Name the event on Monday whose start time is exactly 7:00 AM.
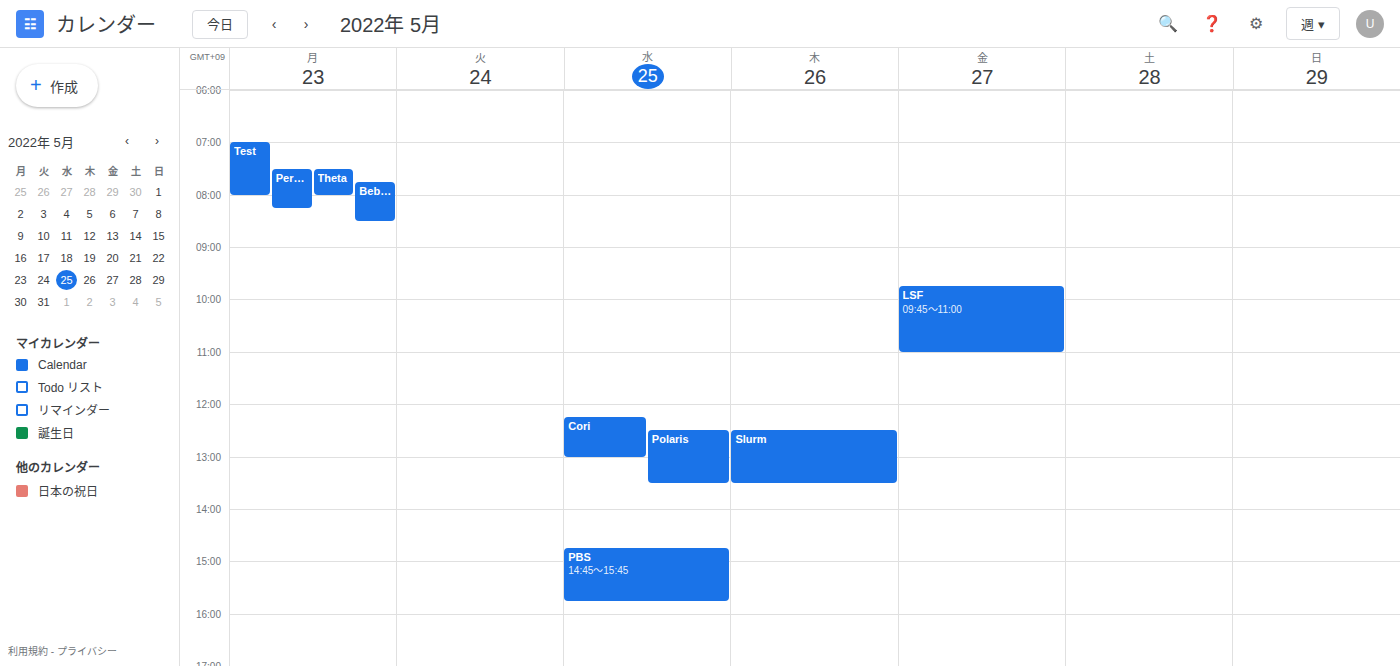
"Test"